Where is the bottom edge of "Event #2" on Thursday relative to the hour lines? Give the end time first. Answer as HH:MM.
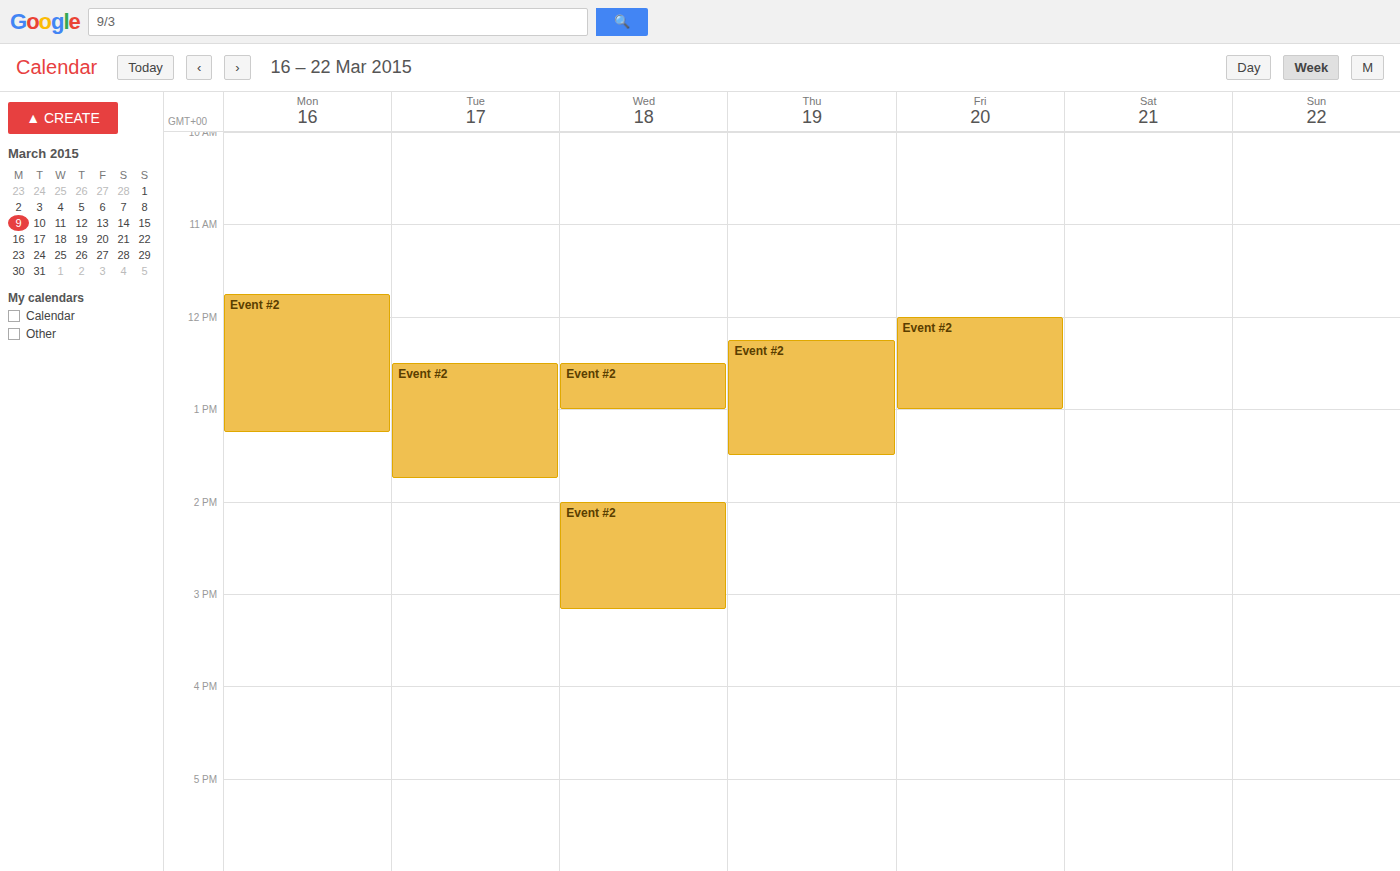
13:30 -- halfway between the 13:00 and 14:00 lines.